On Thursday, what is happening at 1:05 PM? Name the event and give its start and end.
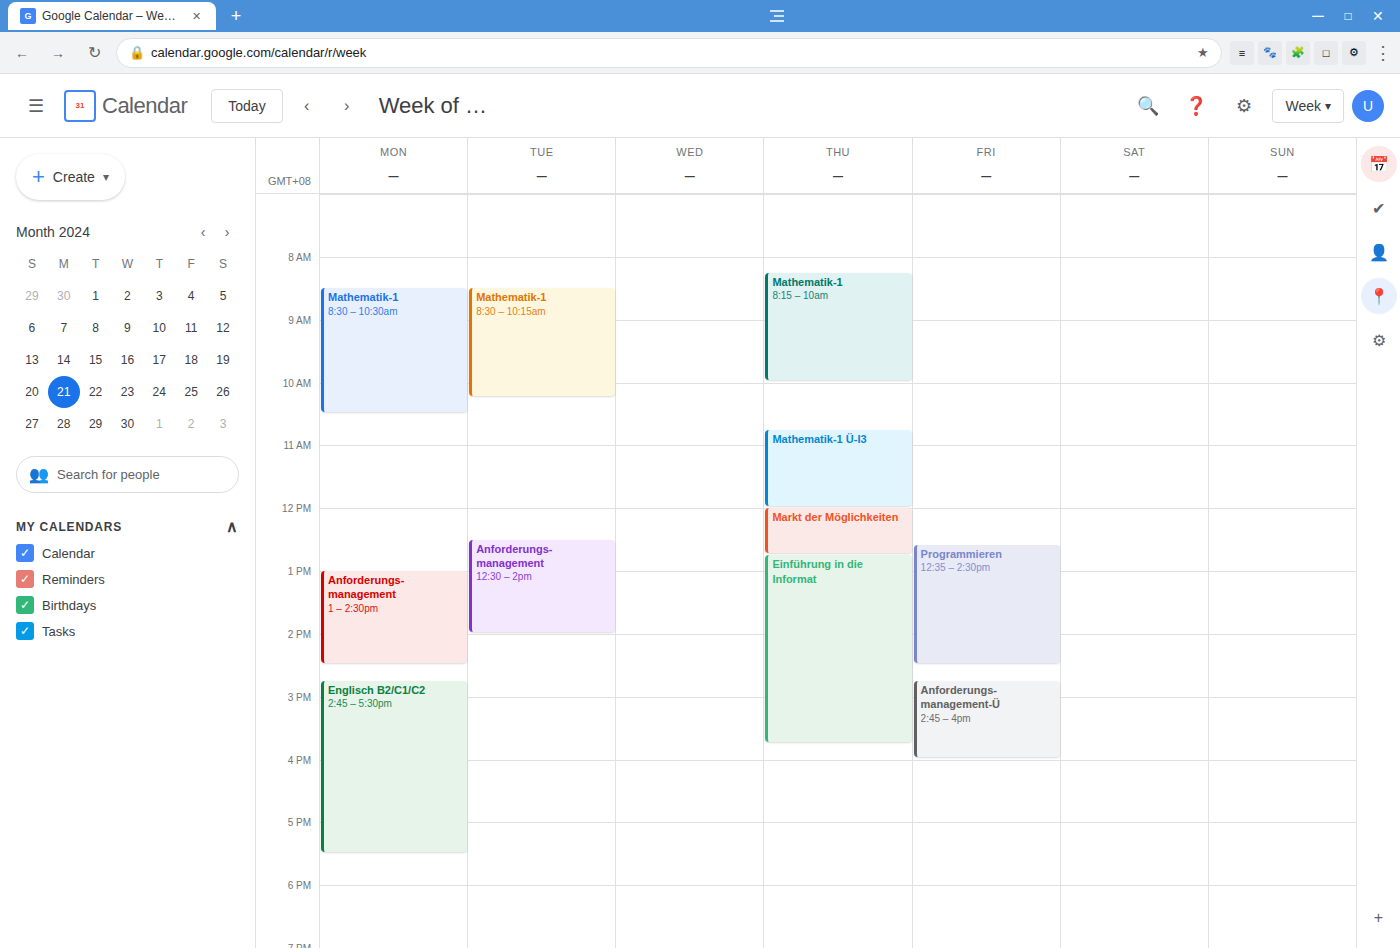
"Einführung in die Informat", 12:45 PM to 3:45 PM